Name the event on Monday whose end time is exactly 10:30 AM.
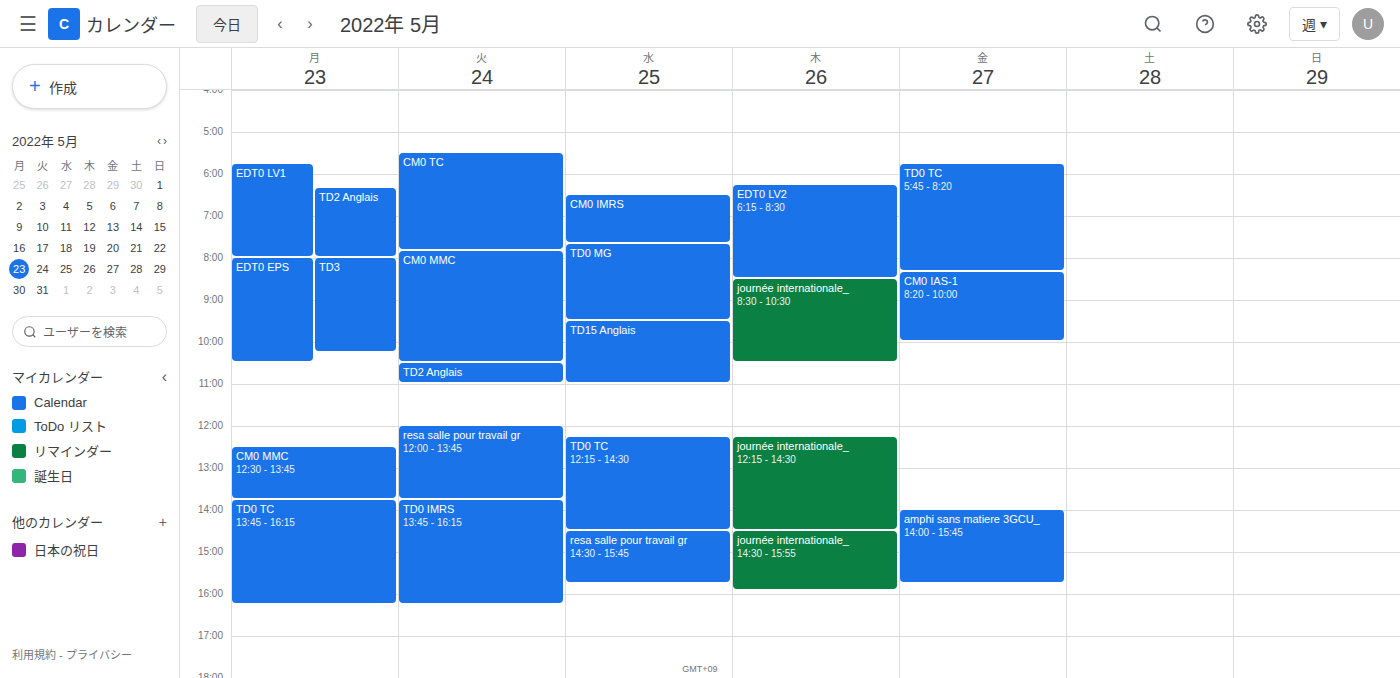
"EDT0 EPS"